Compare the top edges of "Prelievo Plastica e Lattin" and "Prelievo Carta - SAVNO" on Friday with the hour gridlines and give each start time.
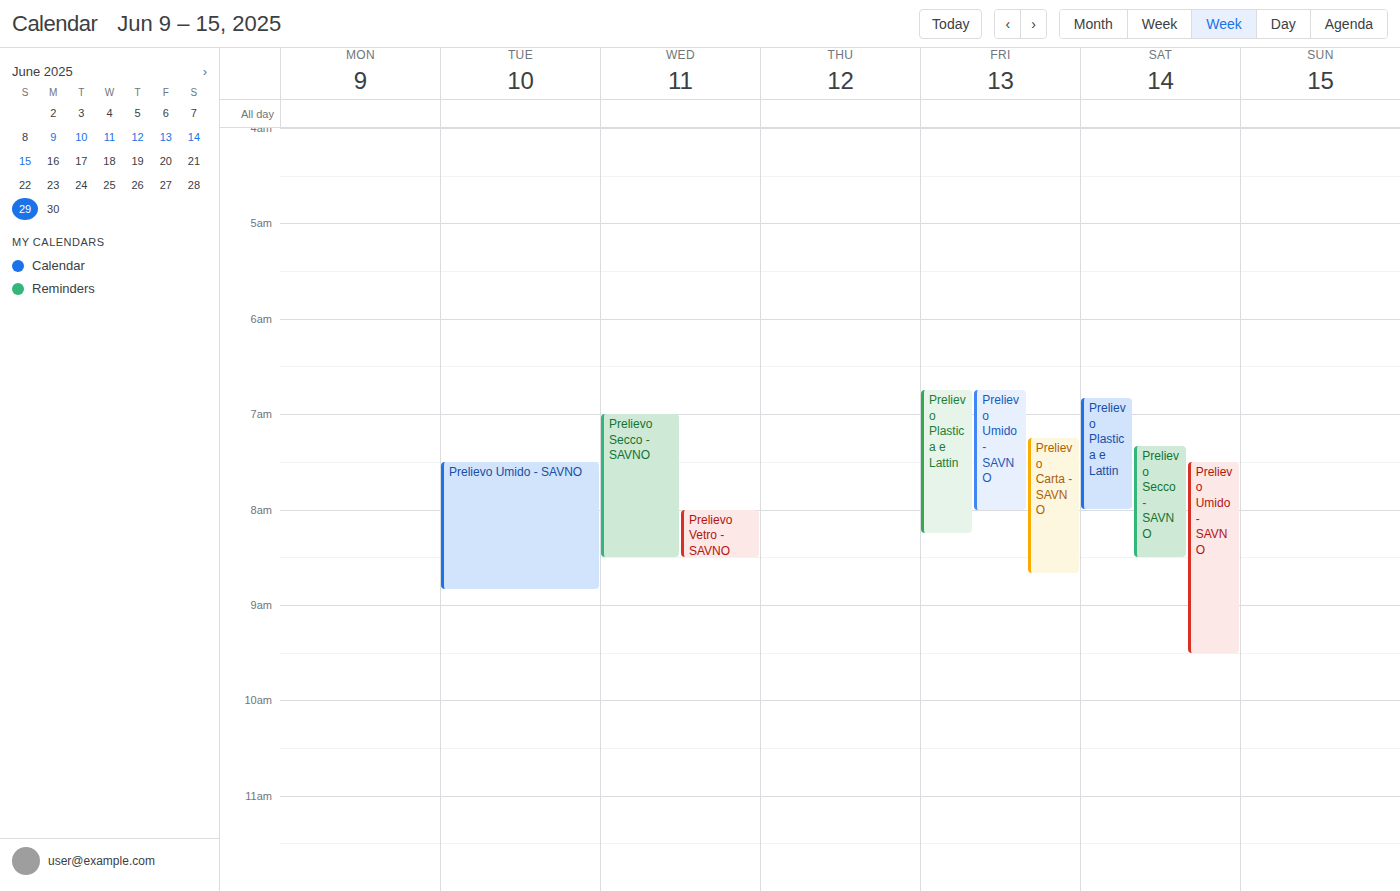
"Prelievo Plastica e Lattin": 6:45 AM, neither: three quarters of the way from the 6 AM line to the 7 AM line. "Prelievo Carta - SAVNO": 7:15 AM, neither: a quarter of the way from the 7 AM line to the 8 AM line.